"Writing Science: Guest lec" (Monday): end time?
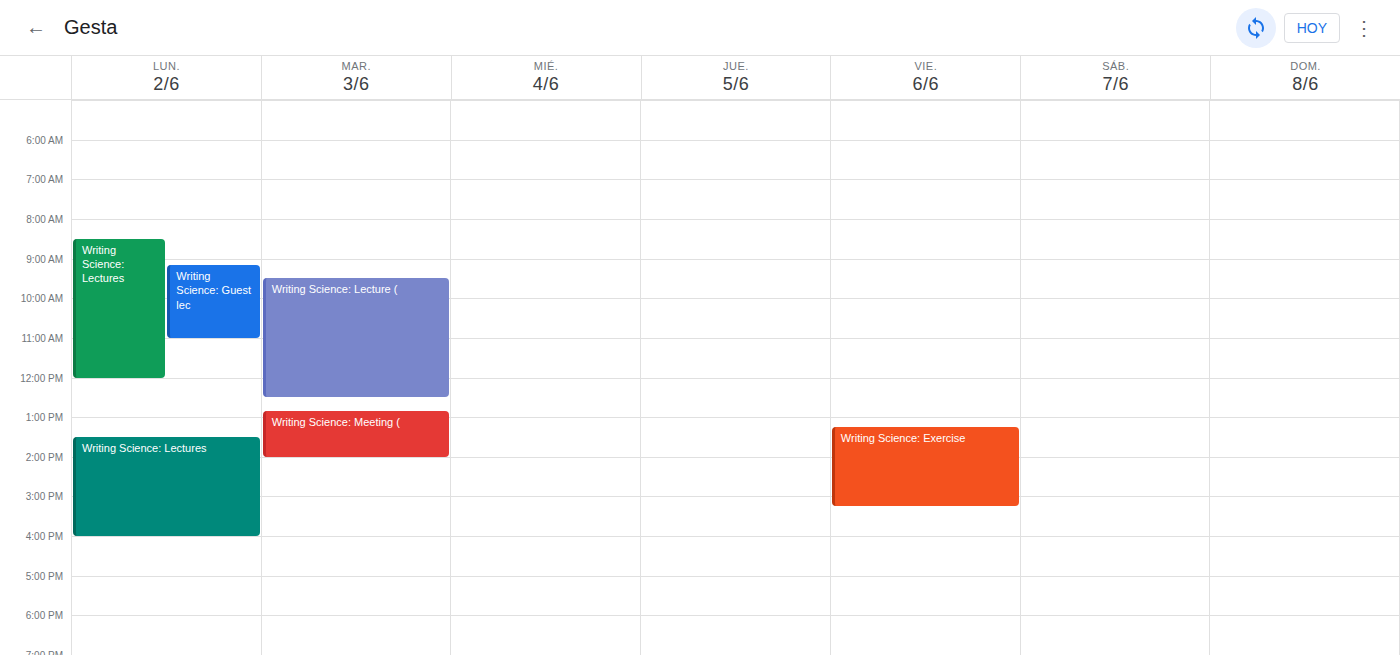
11:00 AM